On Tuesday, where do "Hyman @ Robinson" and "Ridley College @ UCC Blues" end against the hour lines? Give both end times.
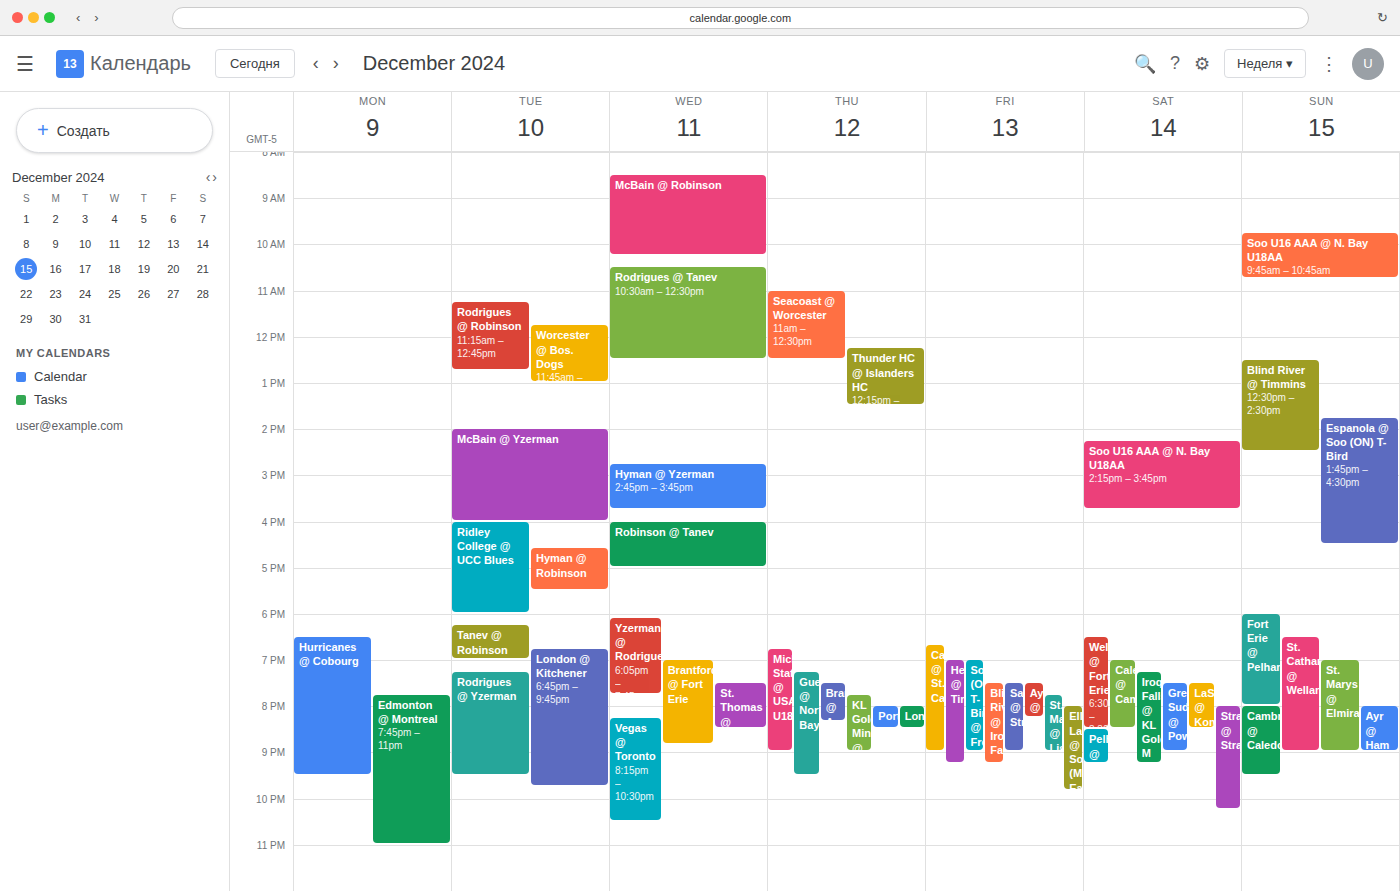
"Hyman @ Robinson": 5:30 PM, halfway between the 5 PM and 6 PM lines. "Ridley College @ UCC Blues": 6:00 PM, exactly on the 6 PM line.